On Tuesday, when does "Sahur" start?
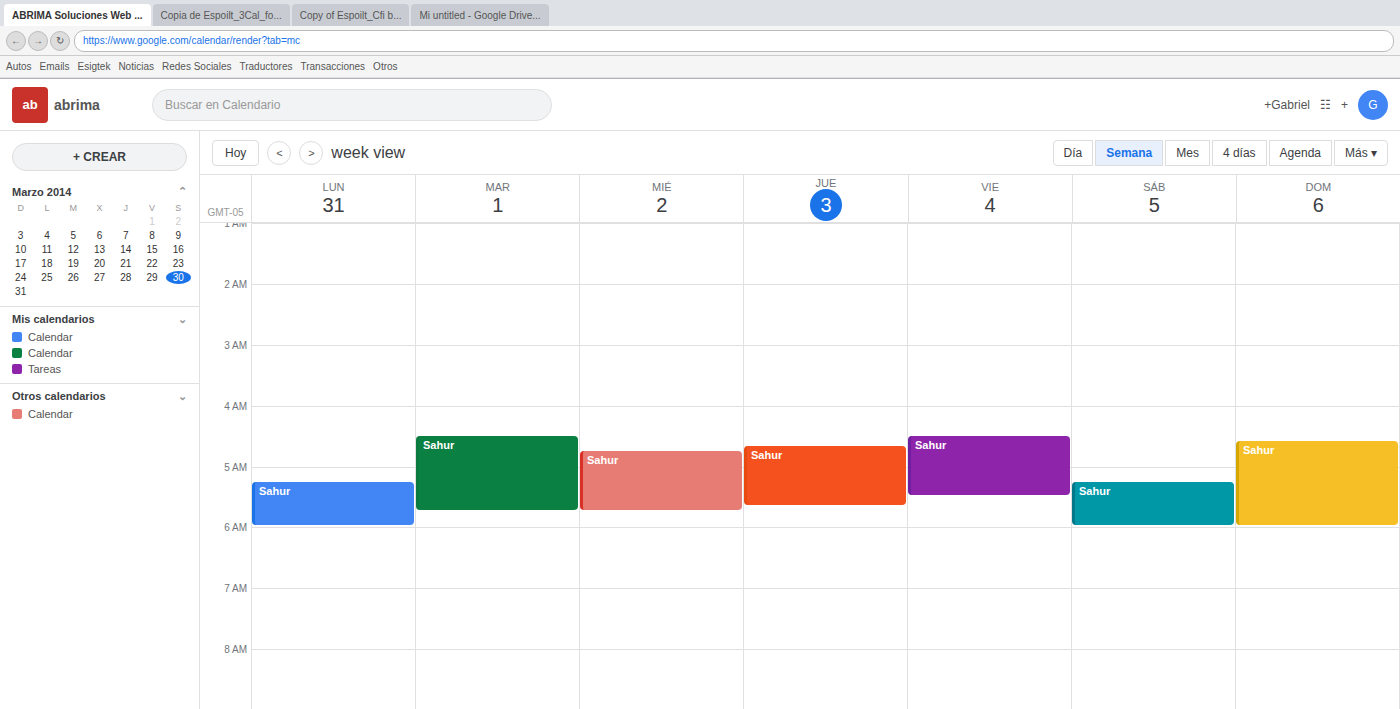
4:30 AM